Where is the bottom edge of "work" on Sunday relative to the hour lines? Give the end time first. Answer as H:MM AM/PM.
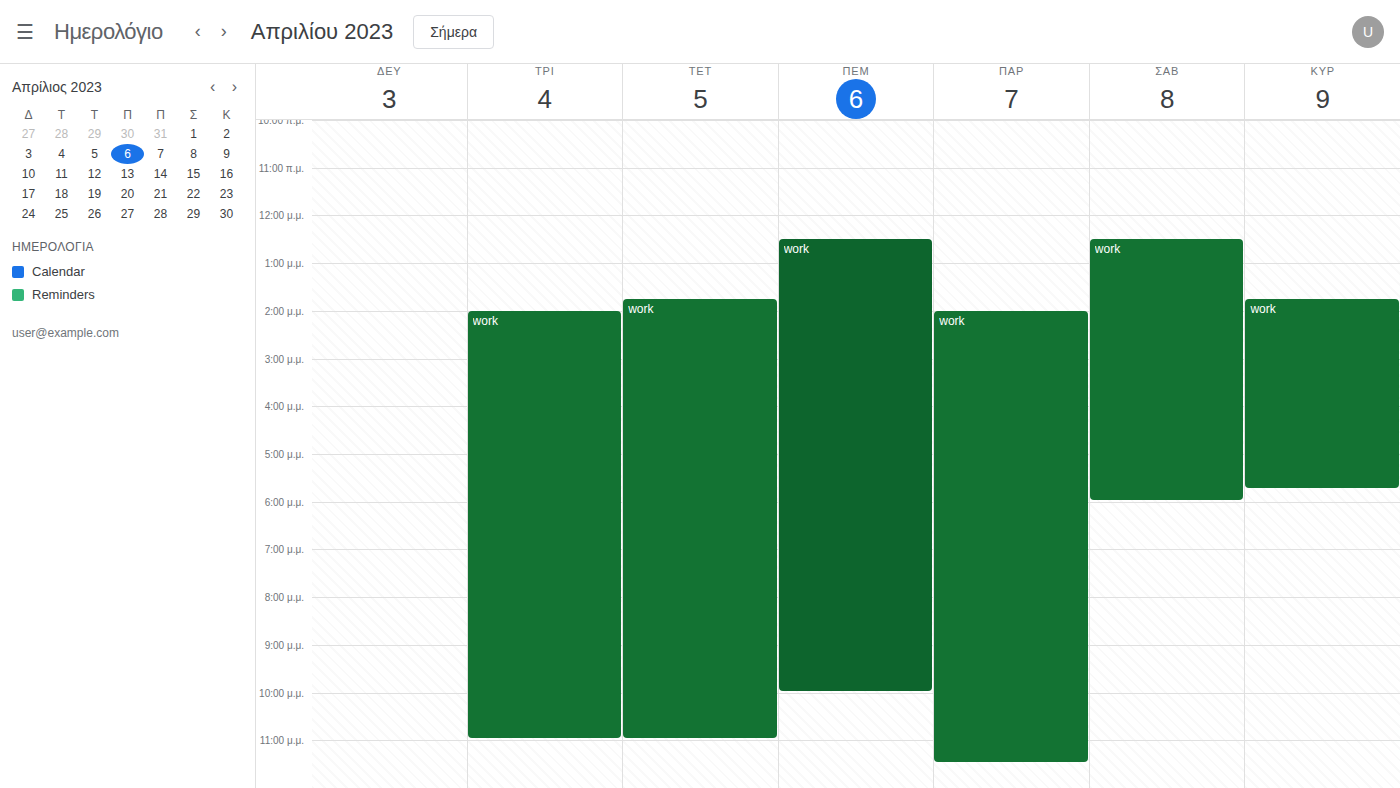
5:45 PM -- neither: three quarters of the way from the 5 PM line to the 6 PM line.